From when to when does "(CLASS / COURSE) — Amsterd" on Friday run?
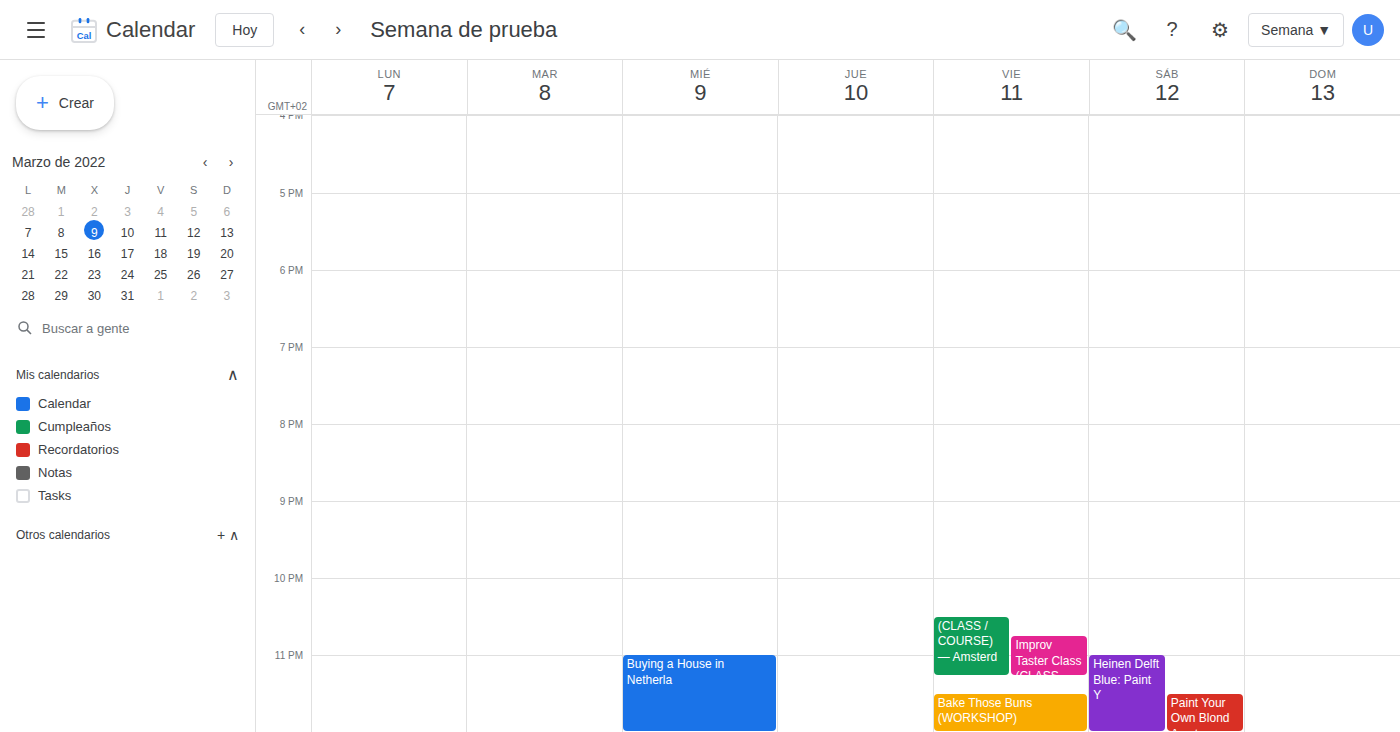
10:30 PM to 11:15 PM